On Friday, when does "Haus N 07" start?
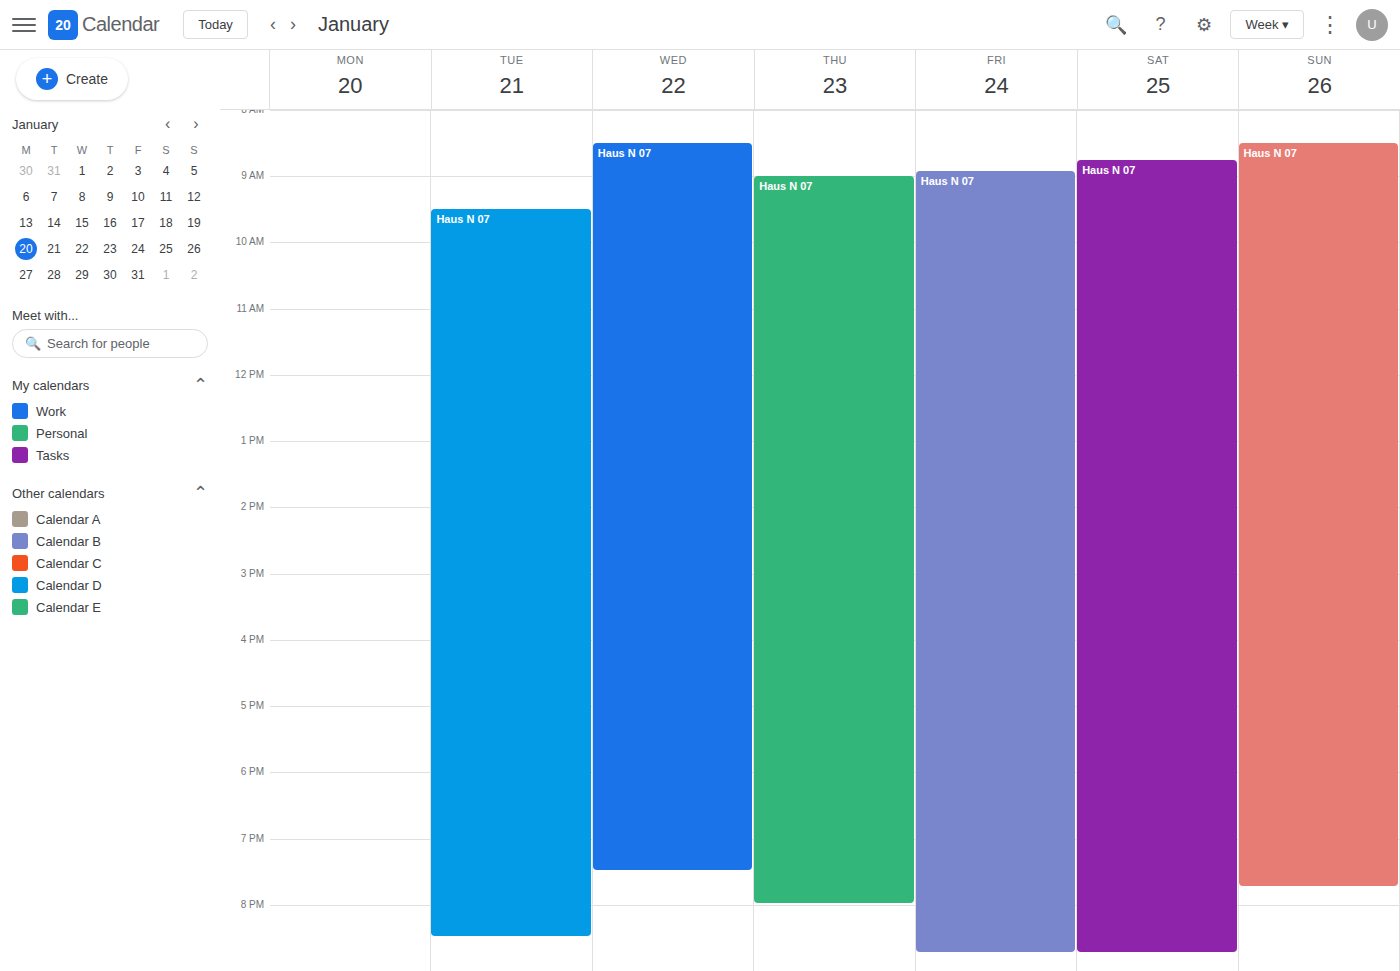
08:55